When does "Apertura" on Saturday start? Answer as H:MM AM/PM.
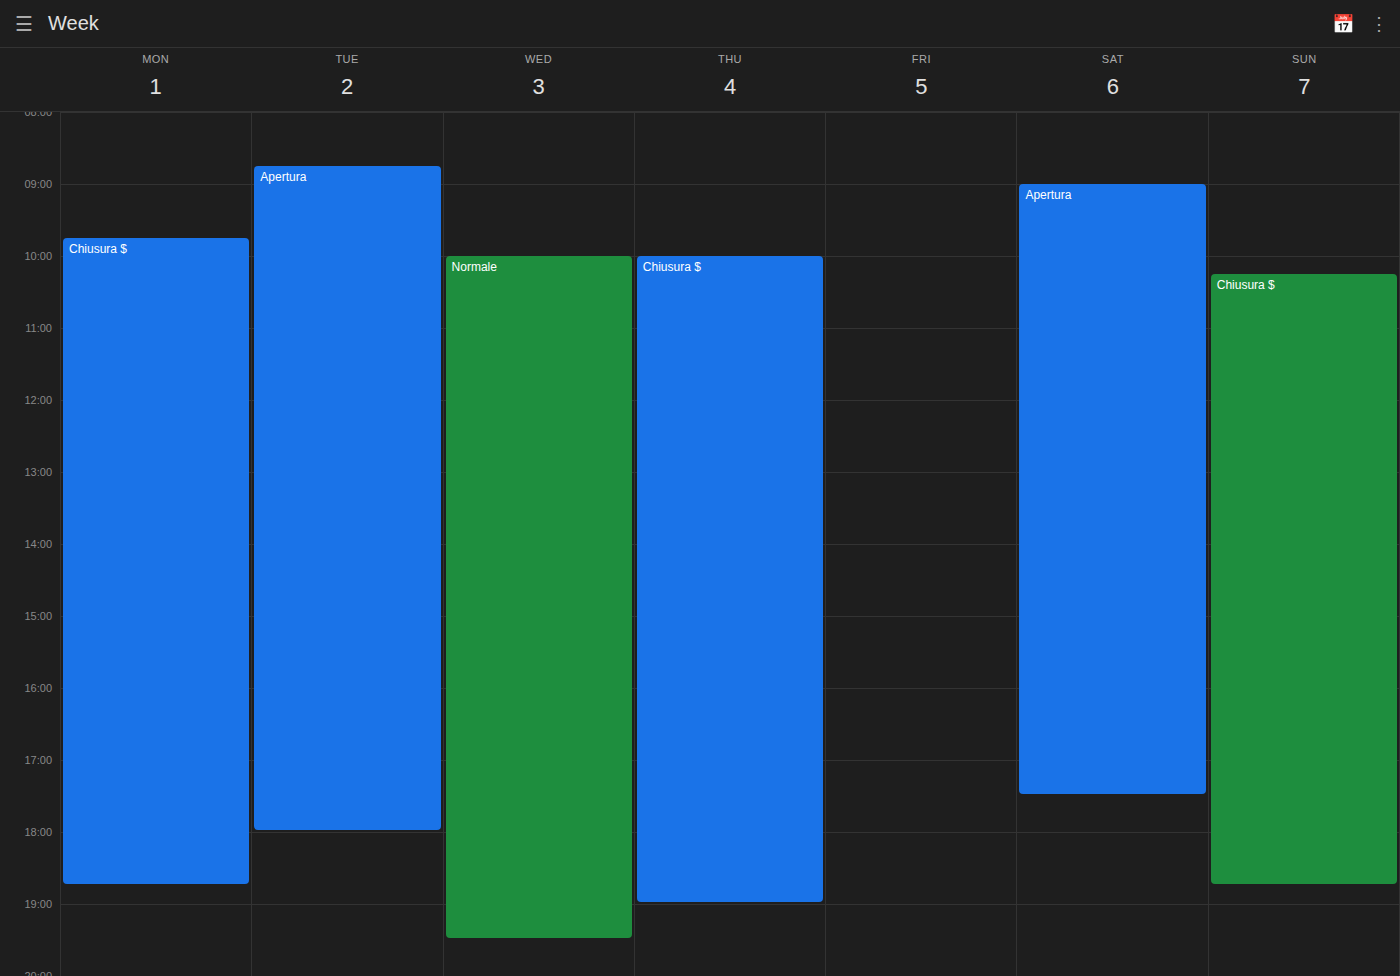
9:00 AM